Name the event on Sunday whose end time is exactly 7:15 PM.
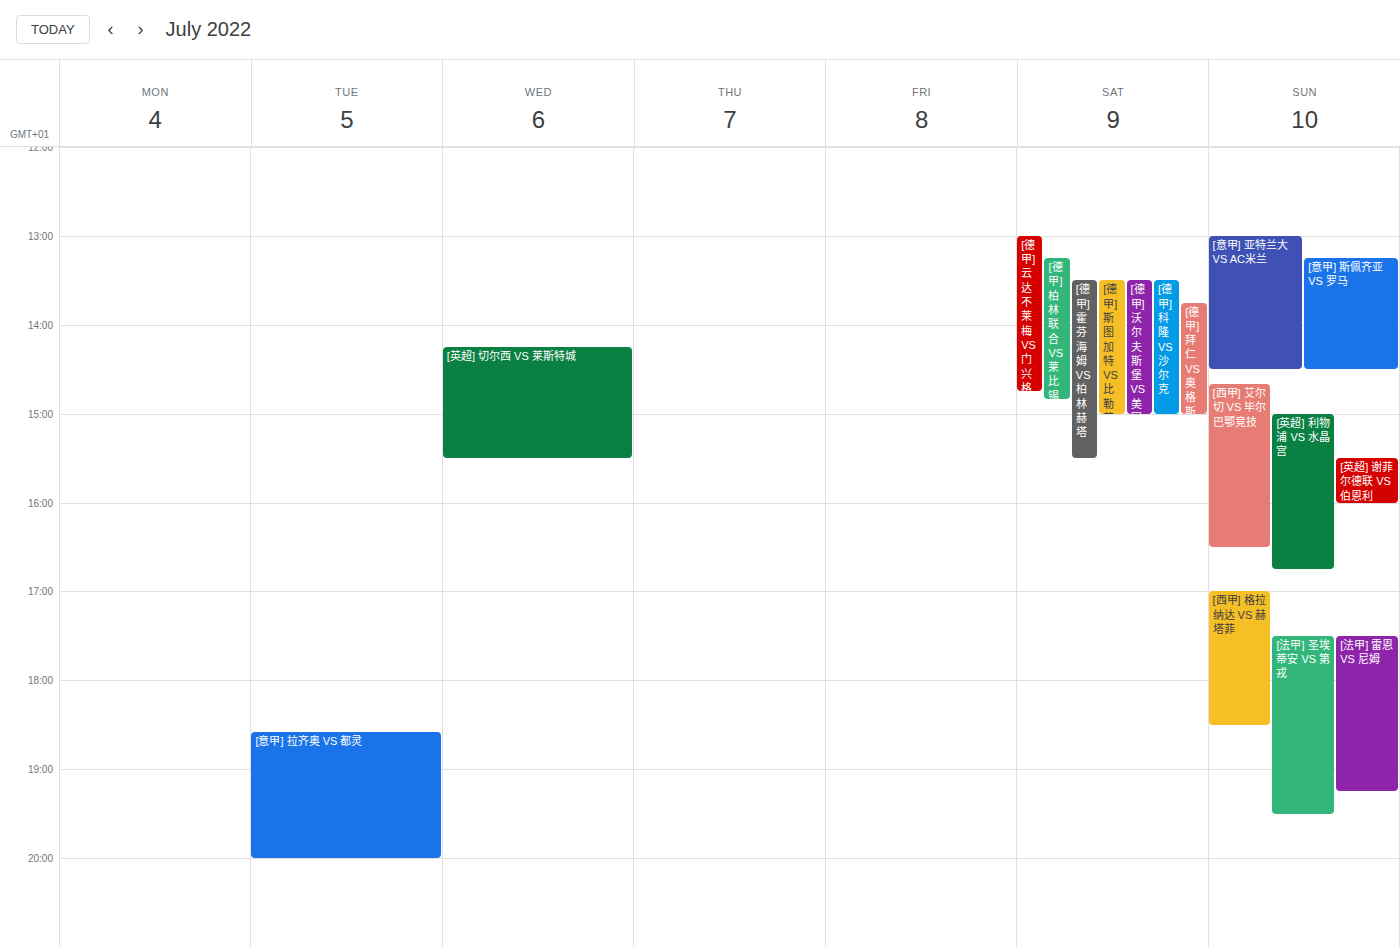
"[法甲] 雷恩 VS 尼姆"